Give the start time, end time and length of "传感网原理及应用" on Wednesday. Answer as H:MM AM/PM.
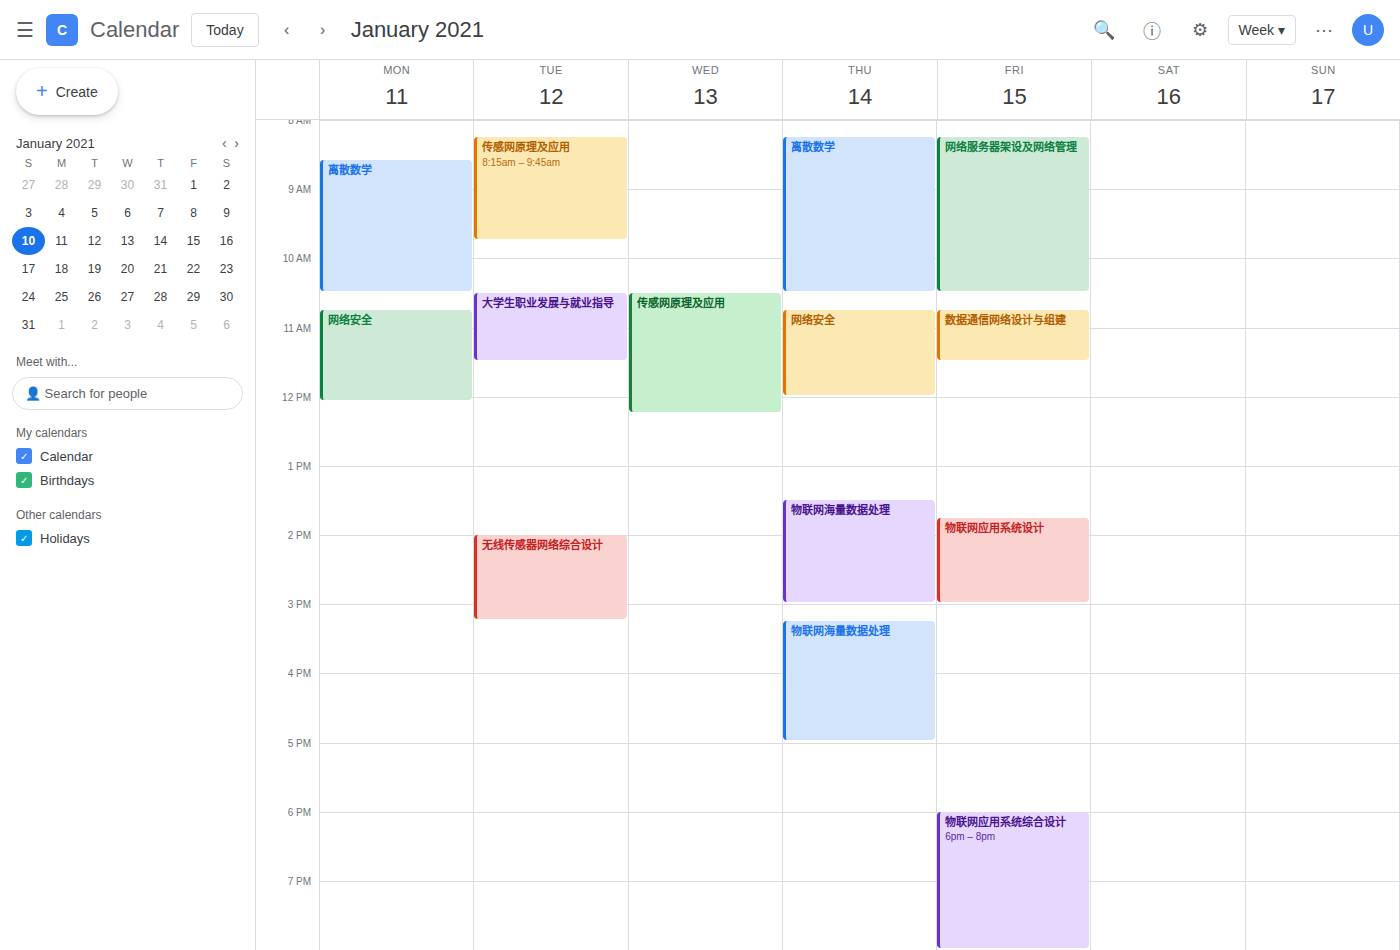
10:30 AM to 12:15 PM, 1 hour 45 minutes